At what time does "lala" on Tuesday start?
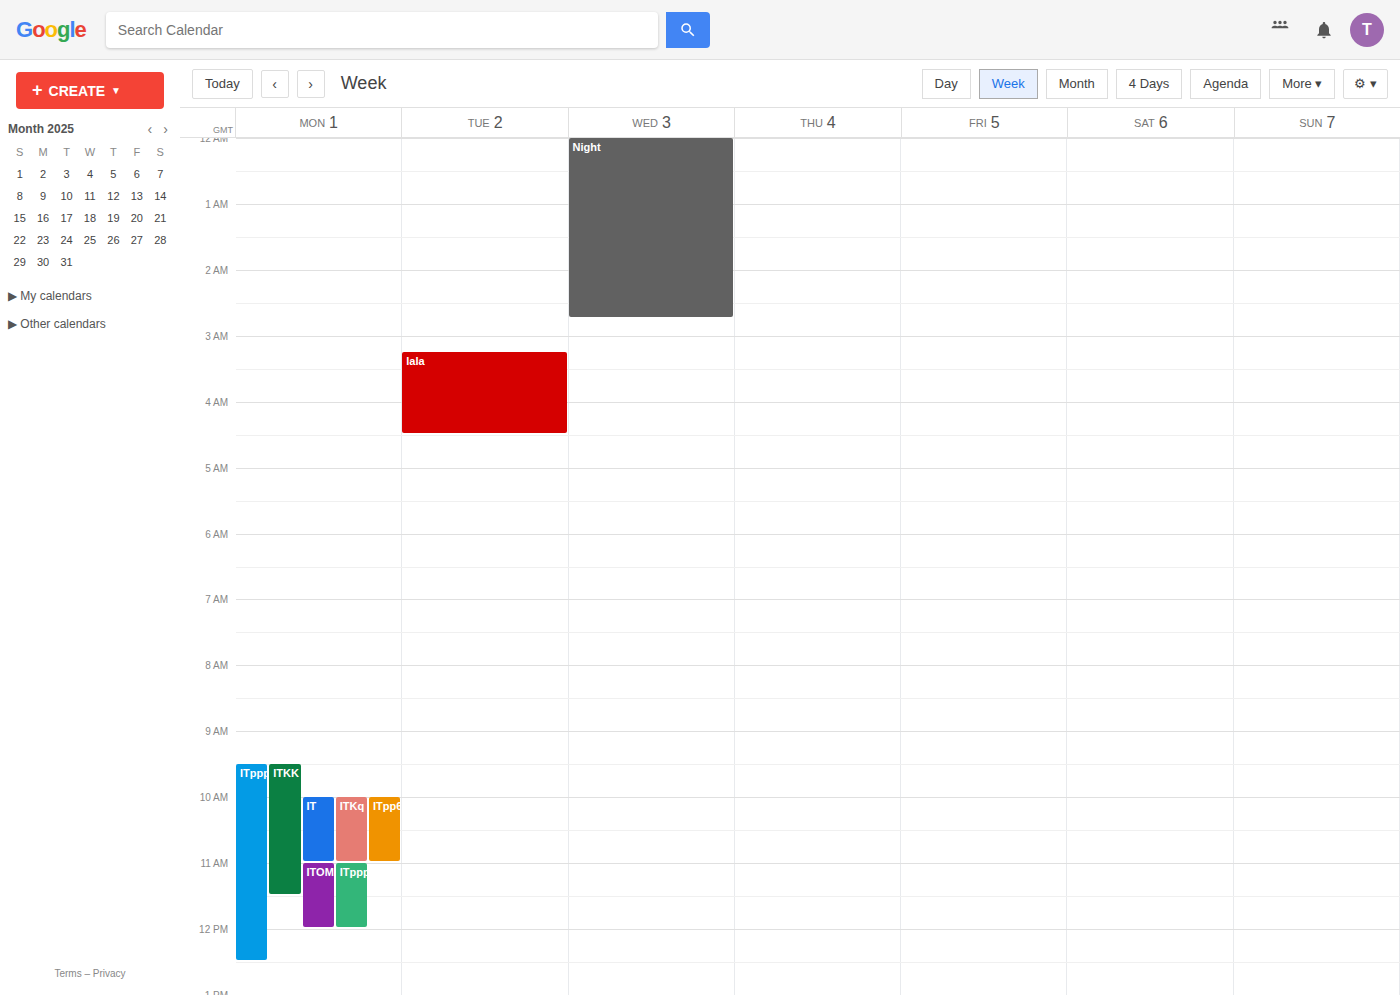
3:15 AM